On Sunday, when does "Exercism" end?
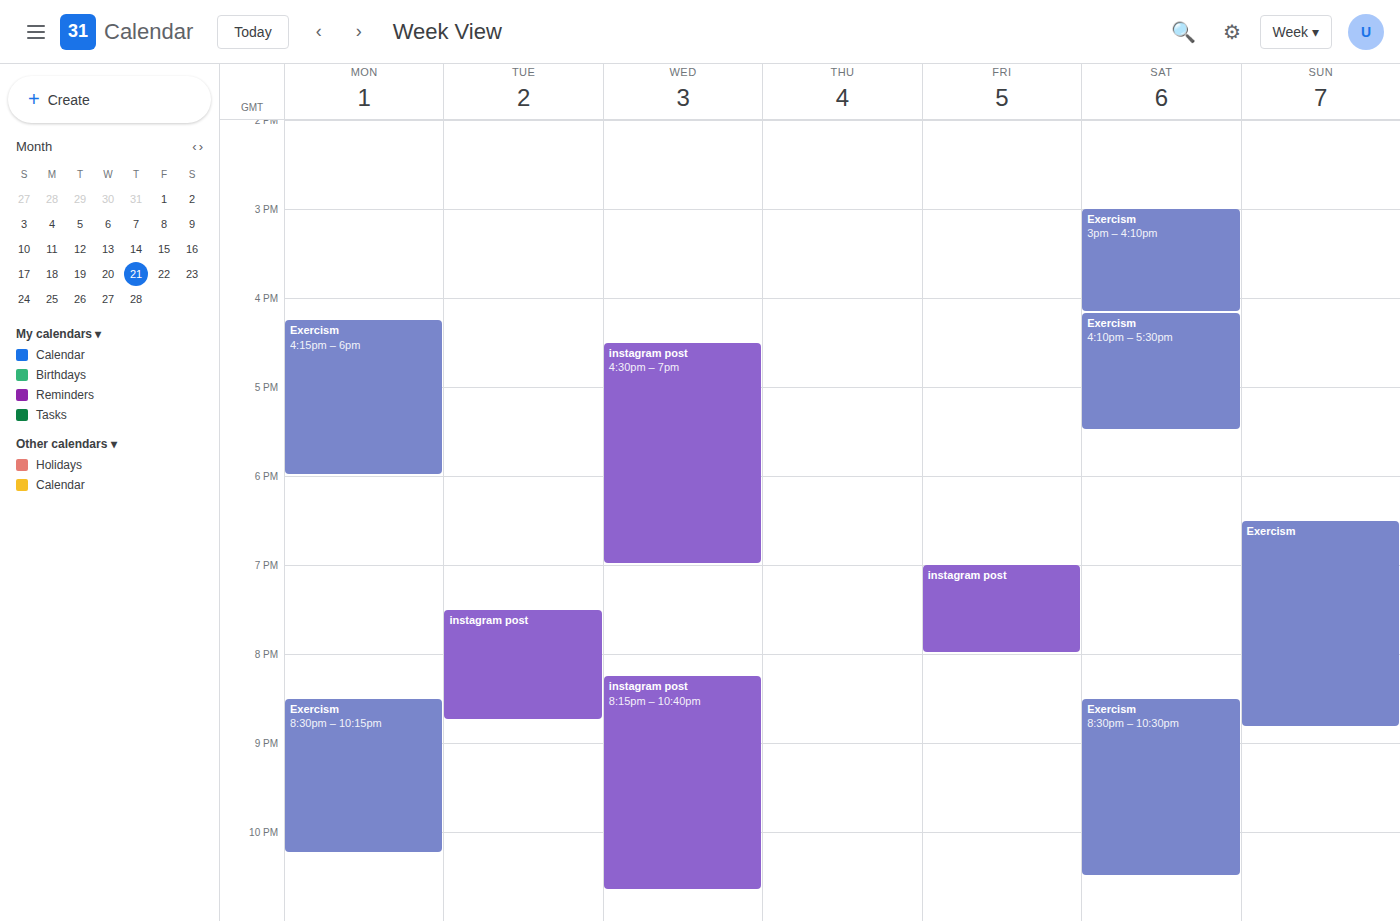
8:50 PM